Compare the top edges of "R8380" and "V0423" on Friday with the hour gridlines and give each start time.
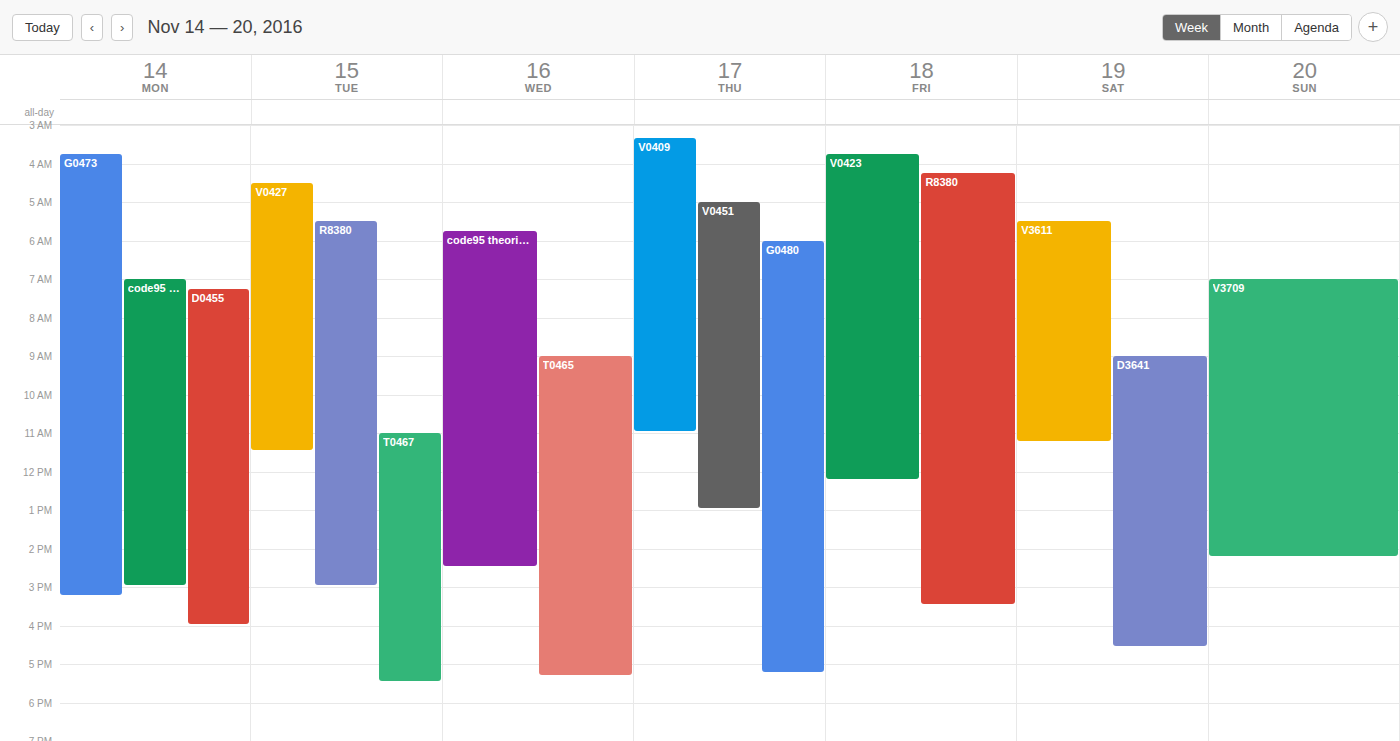
"R8380": 4:15 AM, neither: a quarter of the way from the 4 AM line to the 5 AM line. "V0423": 3:45 AM, neither: three quarters of the way from the 3 AM line to the 4 AM line.